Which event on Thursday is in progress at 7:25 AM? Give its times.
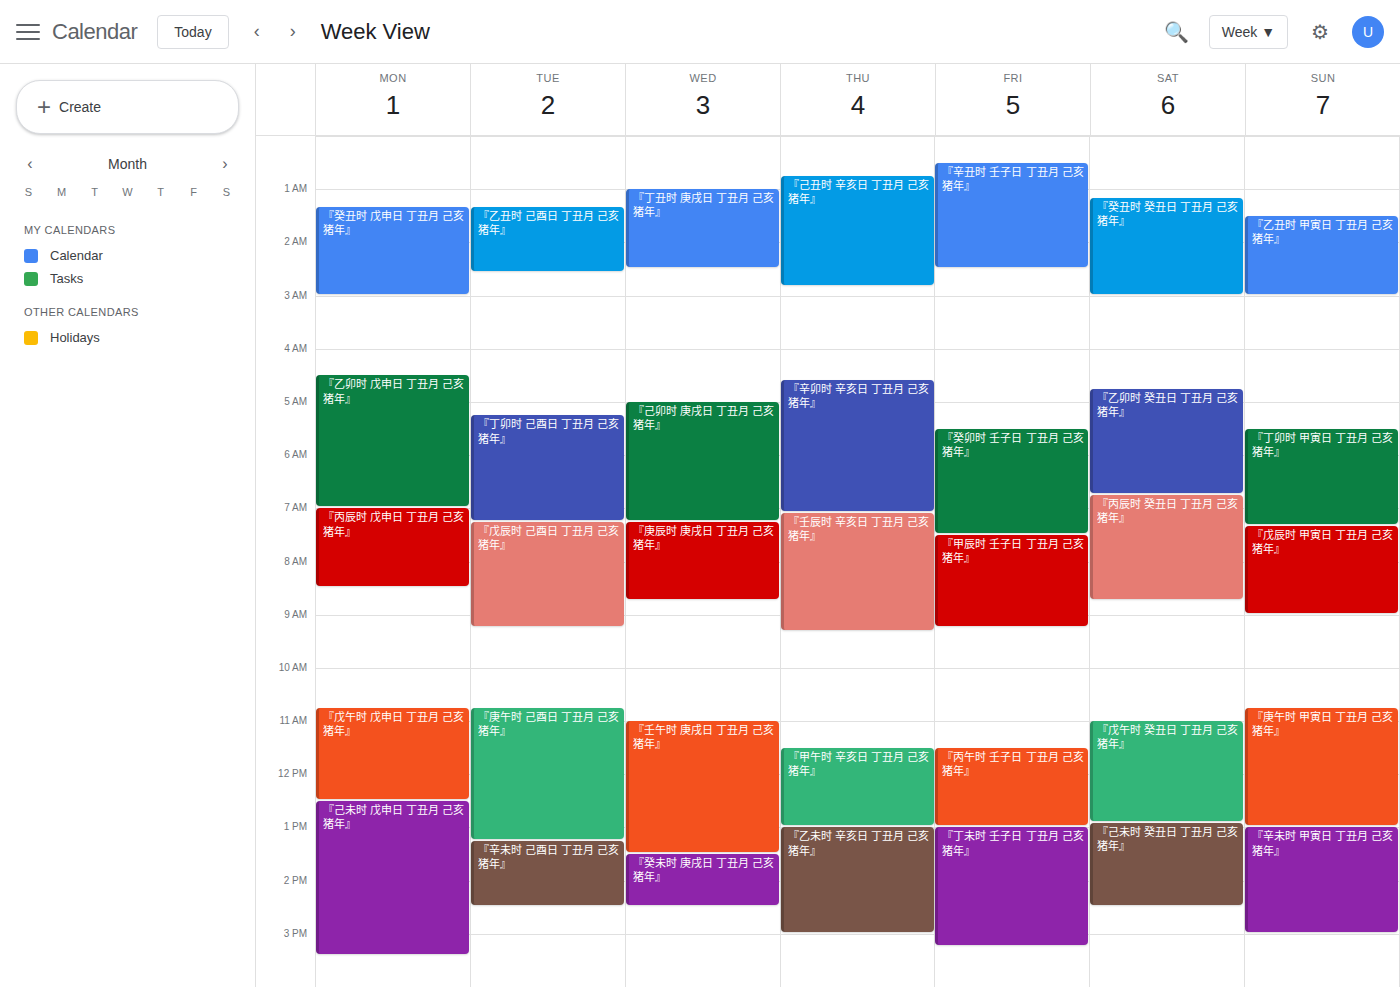
"『壬辰时 辛亥日 丁丑月 己亥猪年』", 7:05 AM to 9:20 AM